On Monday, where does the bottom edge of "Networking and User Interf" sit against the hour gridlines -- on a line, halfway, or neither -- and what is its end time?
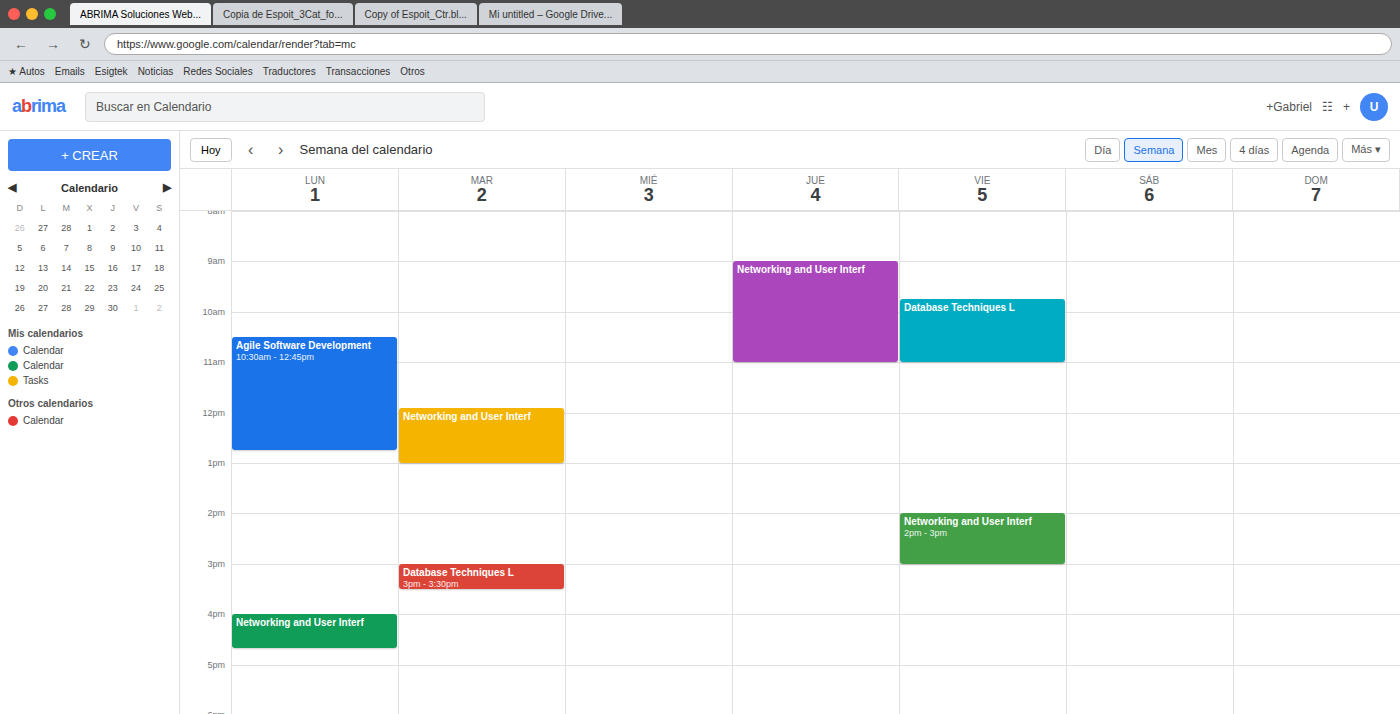
16:40 -- neither: 40 minutes below the 16:00 line and 20 minutes above the 17:00 line.